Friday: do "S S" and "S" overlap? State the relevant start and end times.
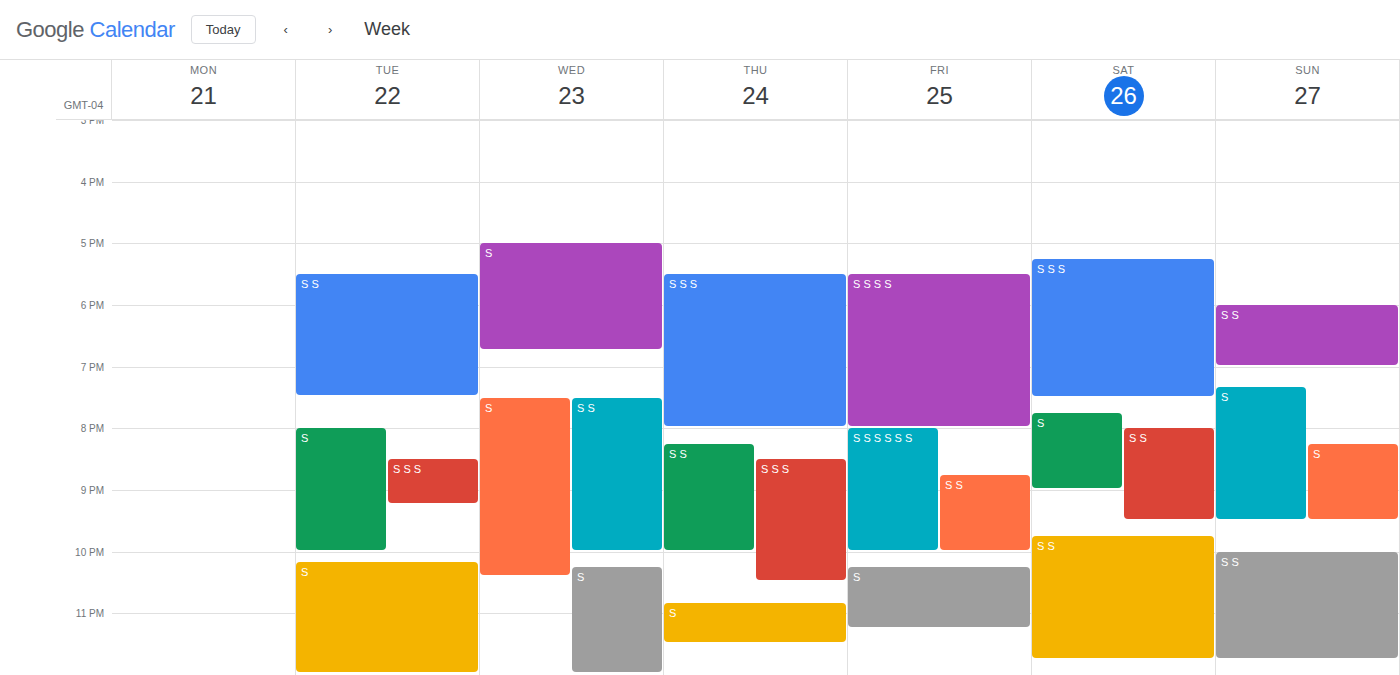
"S S" ends at 10:00 PM and "S" starts at 10:15 PM -- no overlap.